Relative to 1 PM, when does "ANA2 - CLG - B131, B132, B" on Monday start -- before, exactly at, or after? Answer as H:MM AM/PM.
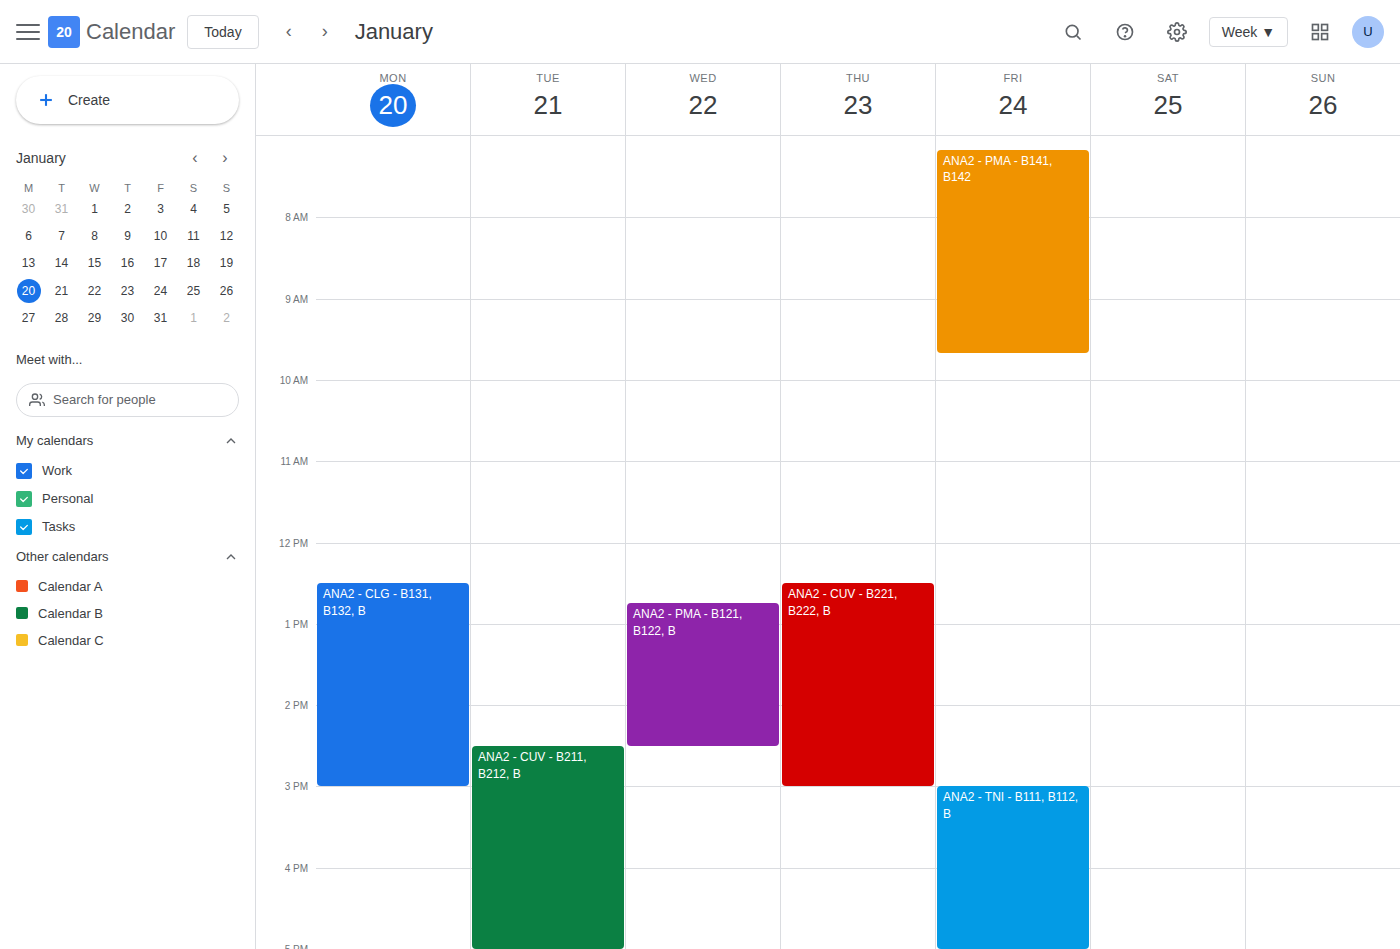
12:30 PM -- before 1 PM, 30 minutes above the 1 PM line.